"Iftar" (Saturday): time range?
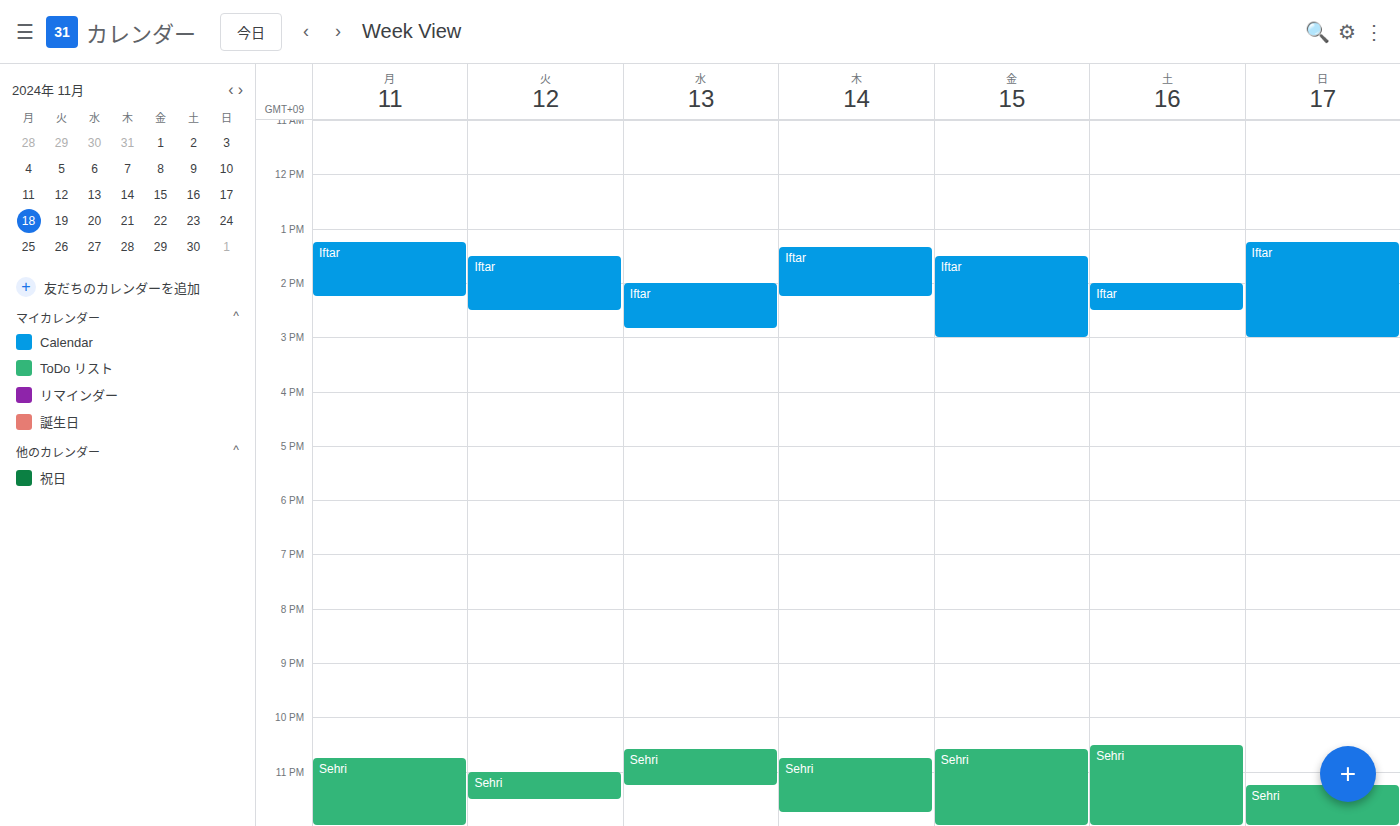
2:00 PM to 2:30 PM